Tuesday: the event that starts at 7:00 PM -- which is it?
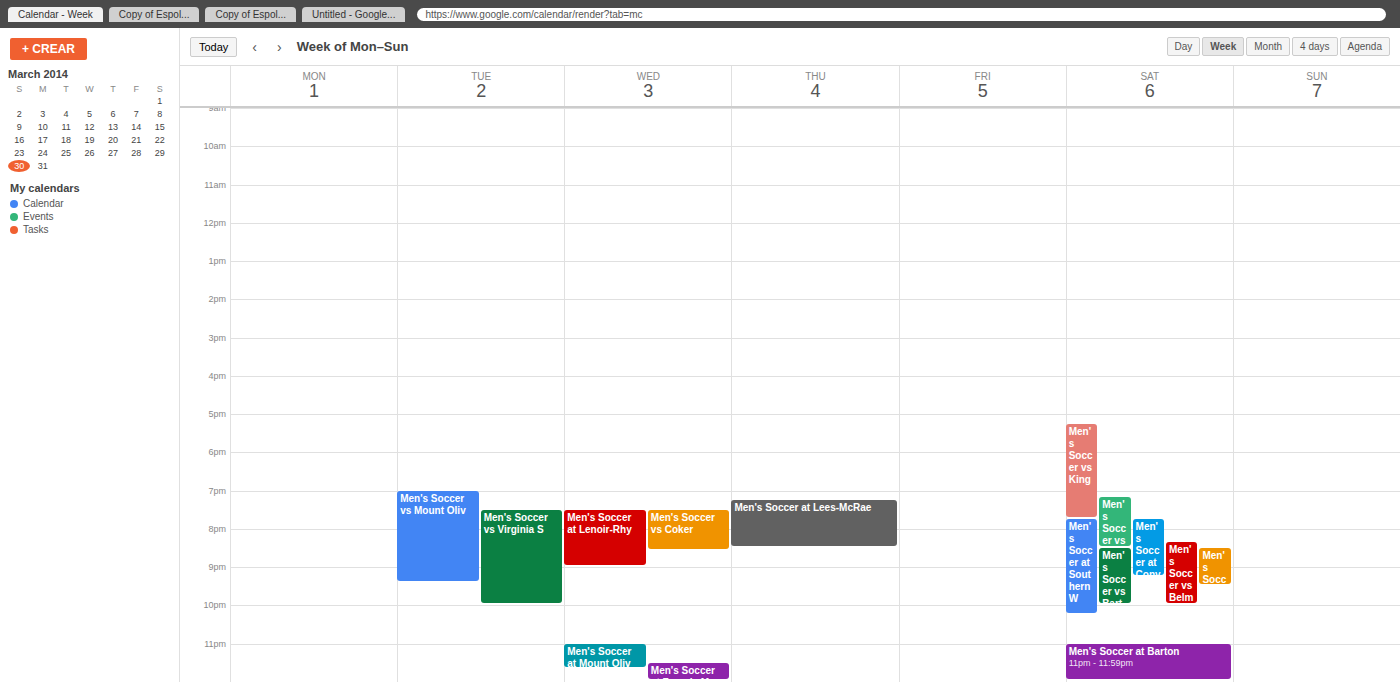
"Men's Soccer vs Mount Oliv"